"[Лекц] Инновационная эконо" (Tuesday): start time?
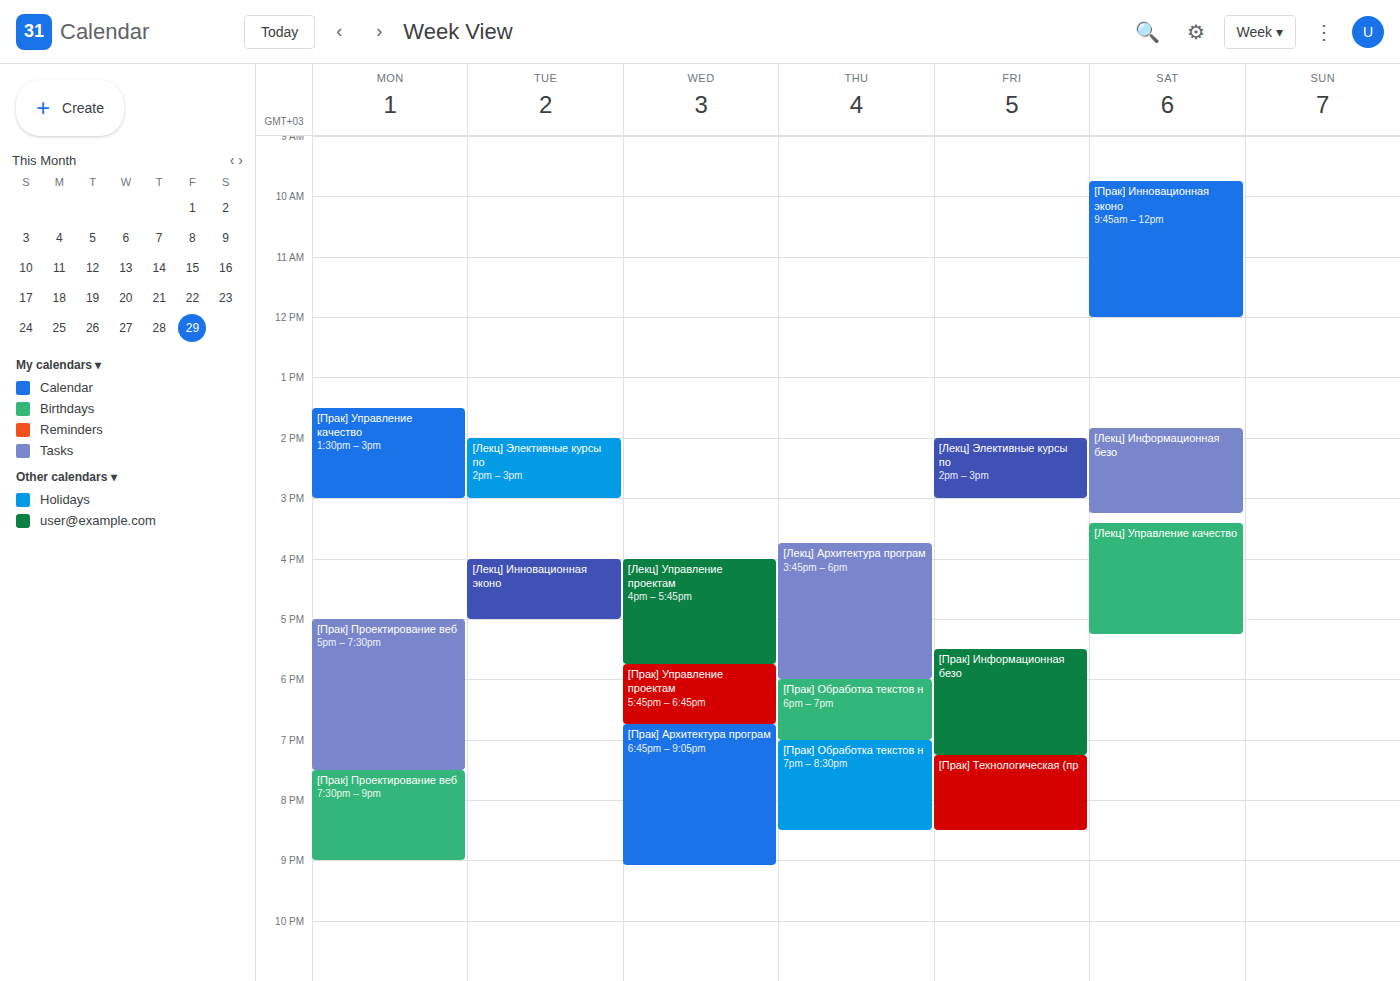
4:00 PM